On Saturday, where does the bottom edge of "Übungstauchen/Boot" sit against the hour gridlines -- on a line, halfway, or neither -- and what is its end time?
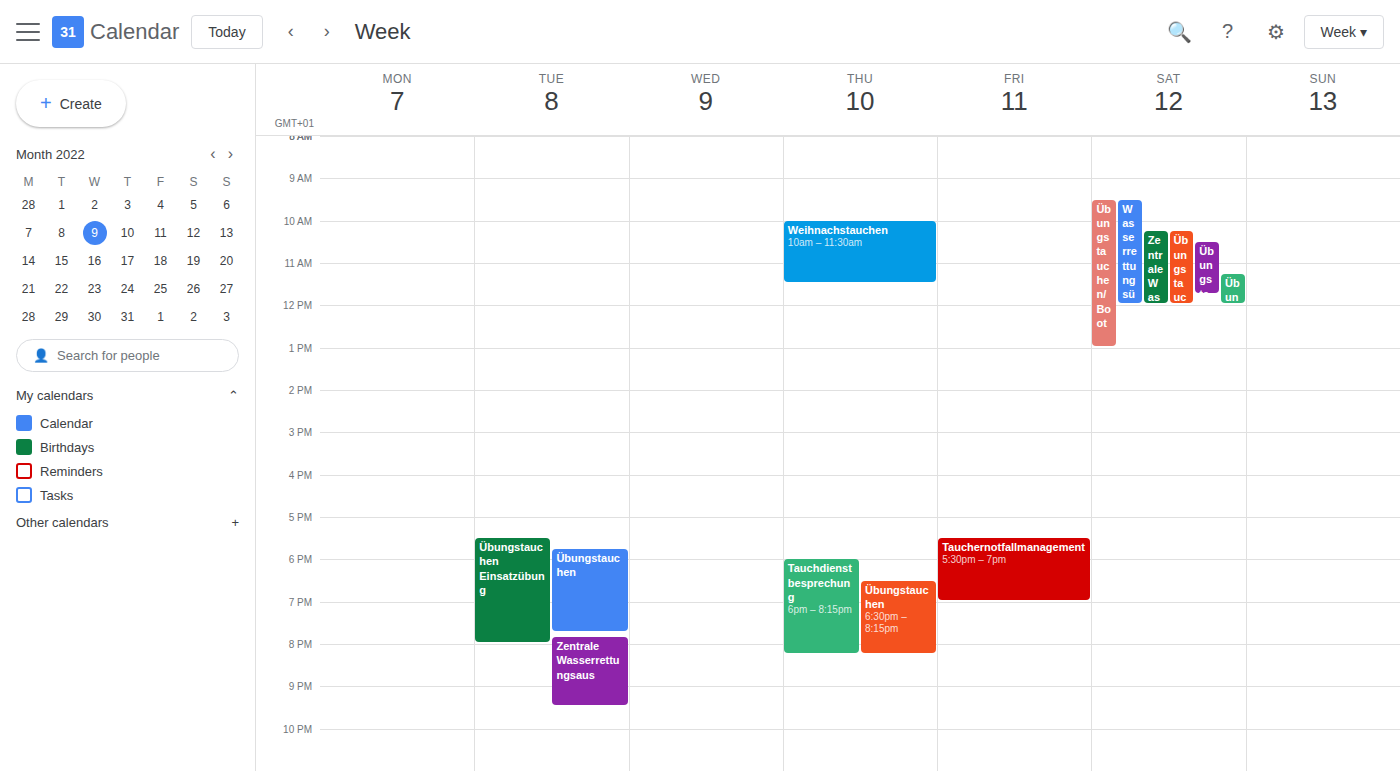
13:00 -- exactly on the 13:00 line.